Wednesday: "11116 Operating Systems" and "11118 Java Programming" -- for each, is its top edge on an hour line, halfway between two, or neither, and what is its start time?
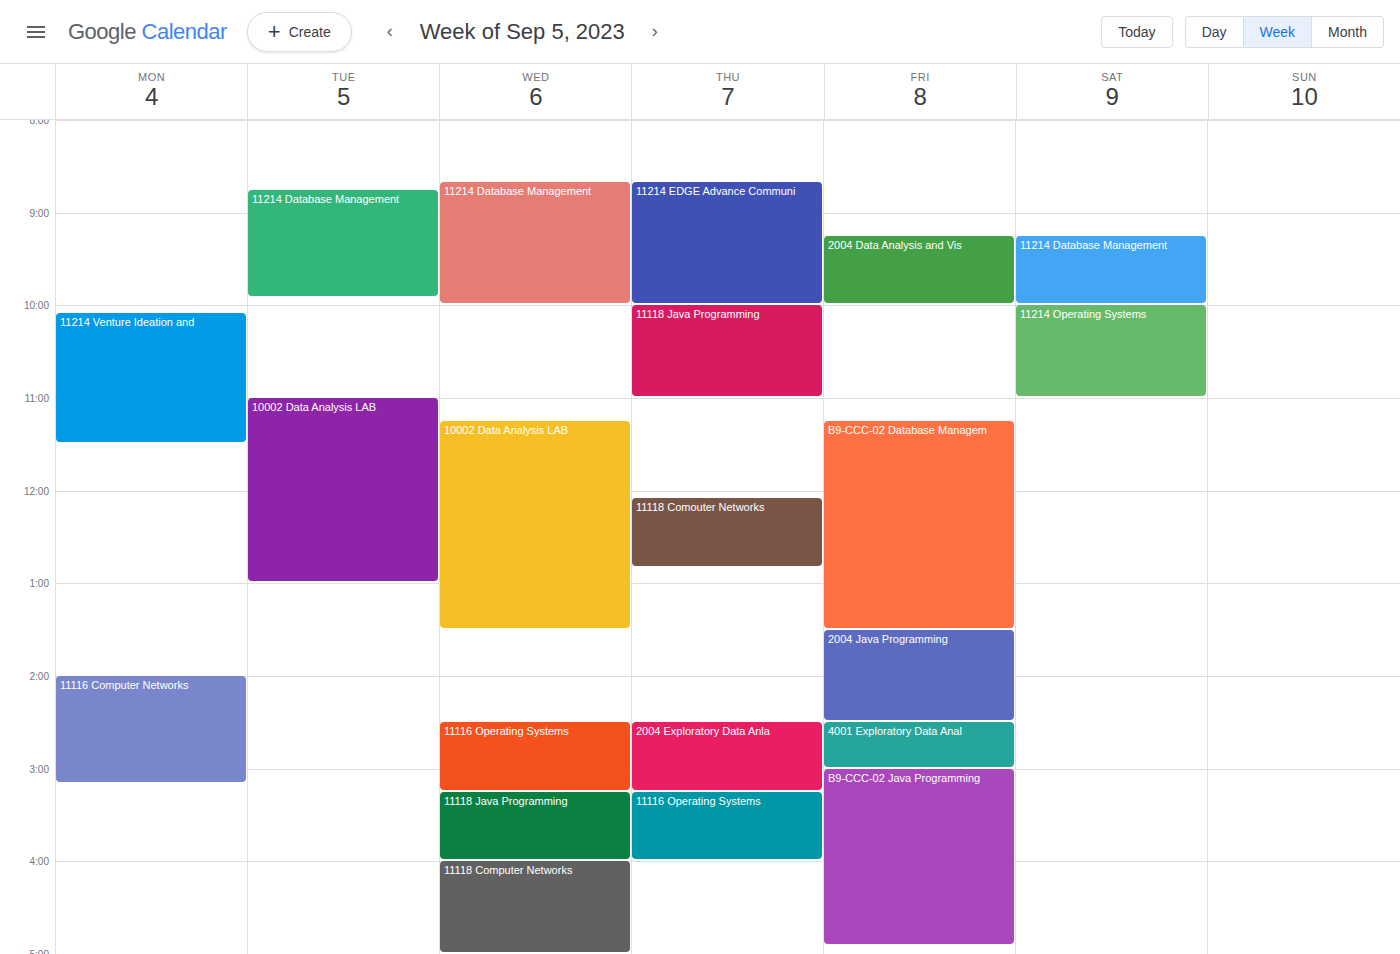
"11116 Operating Systems": 14:30, halfway between the 14:00 and 15:00 lines. "11118 Java Programming": 15:15, neither: a quarter of the way from the 15:00 line to the 16:00 line.